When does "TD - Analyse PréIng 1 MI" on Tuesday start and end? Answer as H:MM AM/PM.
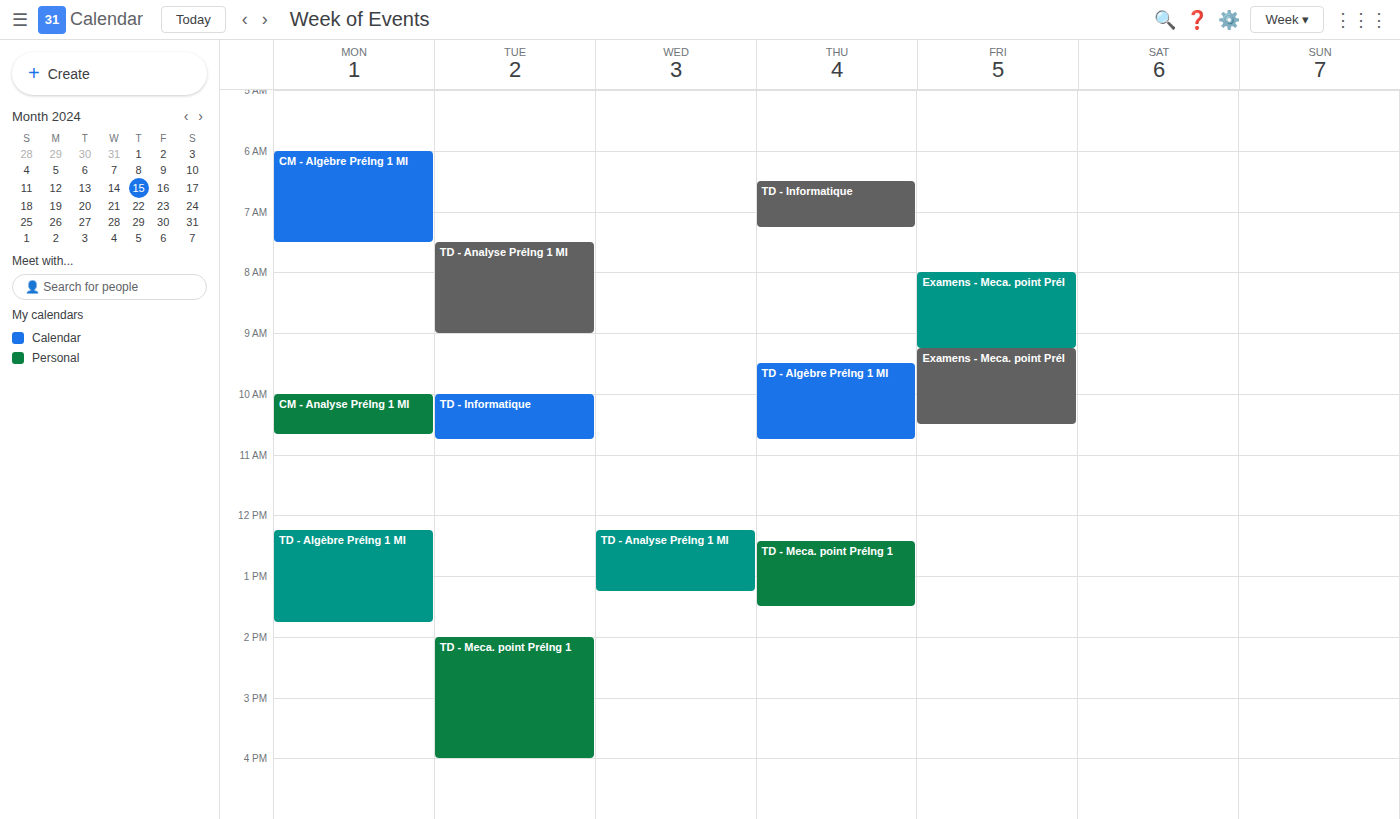
7:30 AM to 9:00 AM